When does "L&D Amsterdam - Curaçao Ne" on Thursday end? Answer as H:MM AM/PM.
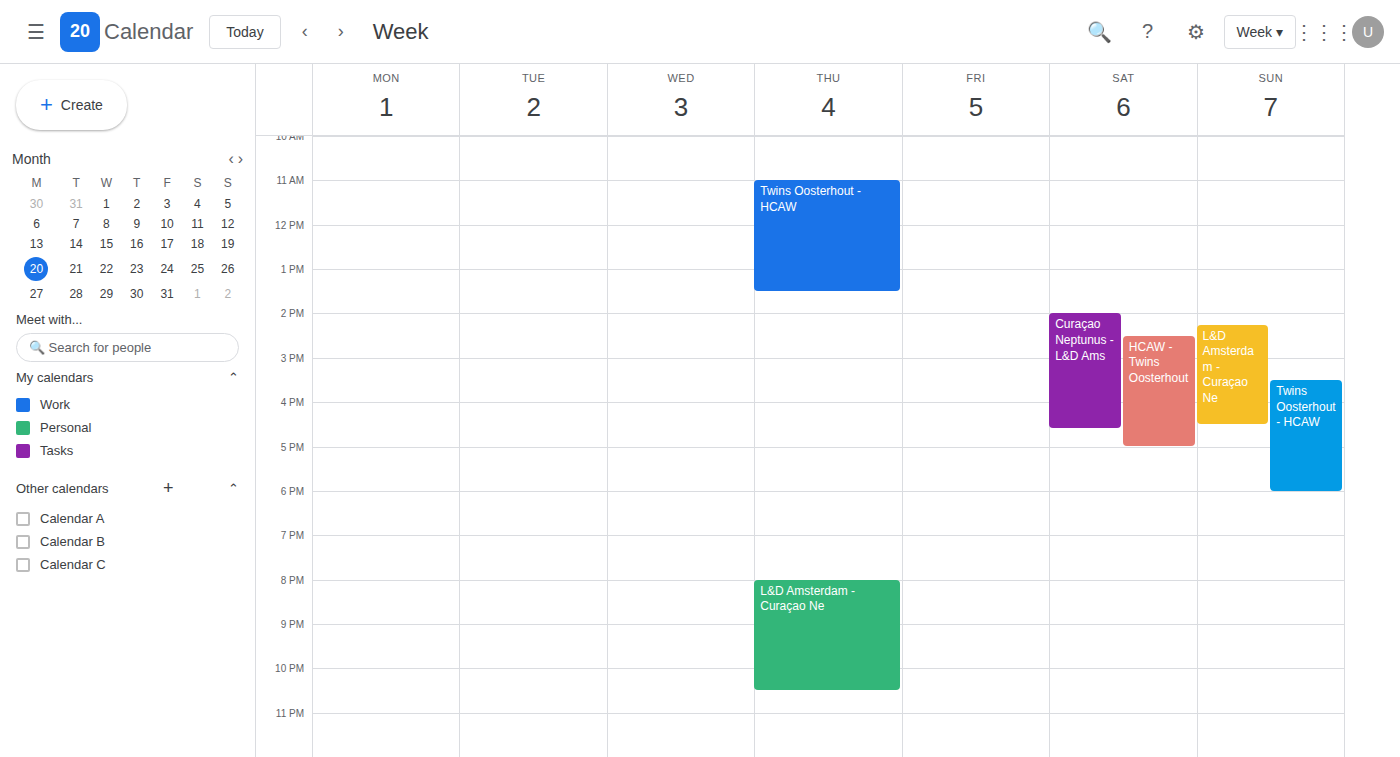
10:30 PM